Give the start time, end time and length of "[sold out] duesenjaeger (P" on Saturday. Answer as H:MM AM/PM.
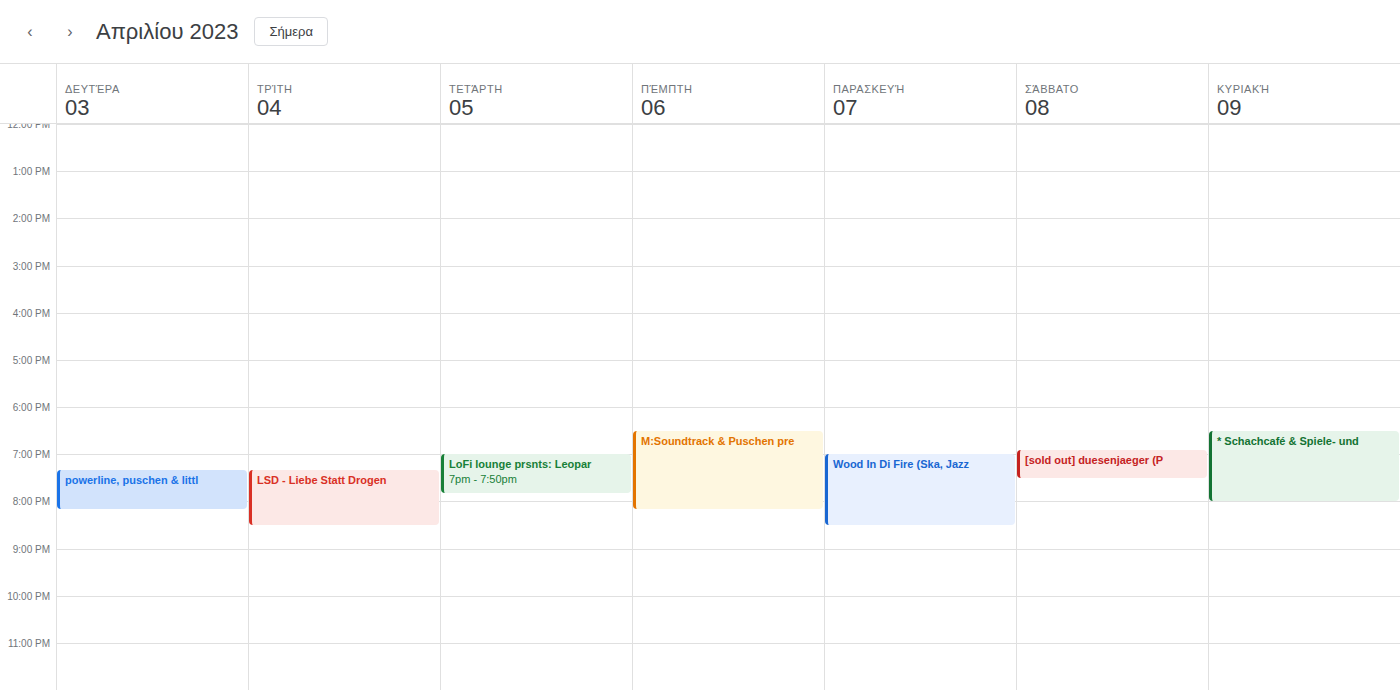
6:55 PM to 7:30 PM, 35 minutes